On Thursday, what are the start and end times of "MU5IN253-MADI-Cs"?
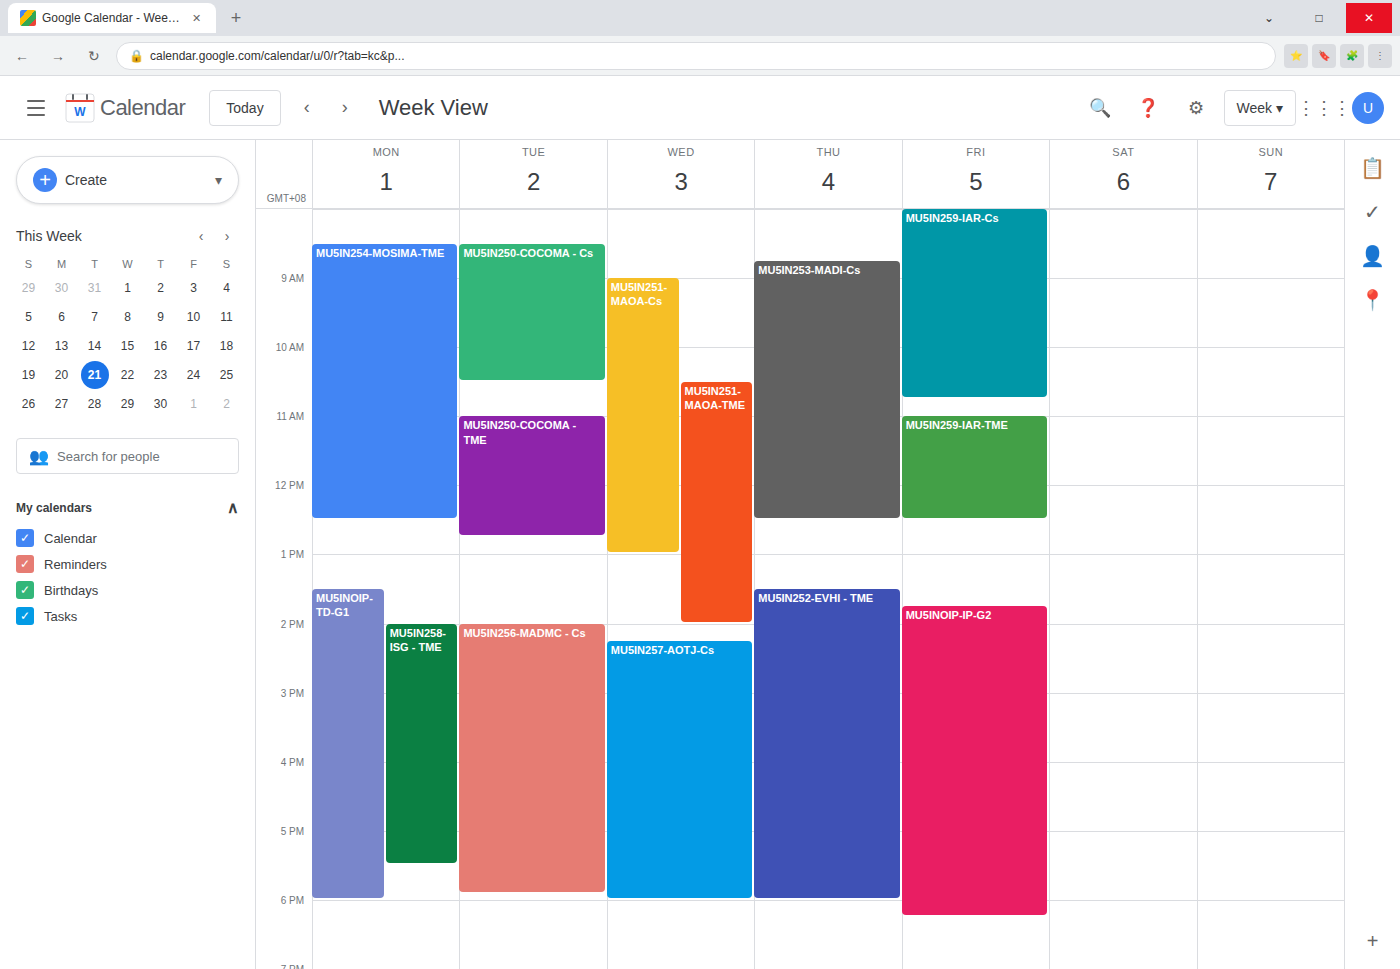
8:45 AM to 12:30 PM